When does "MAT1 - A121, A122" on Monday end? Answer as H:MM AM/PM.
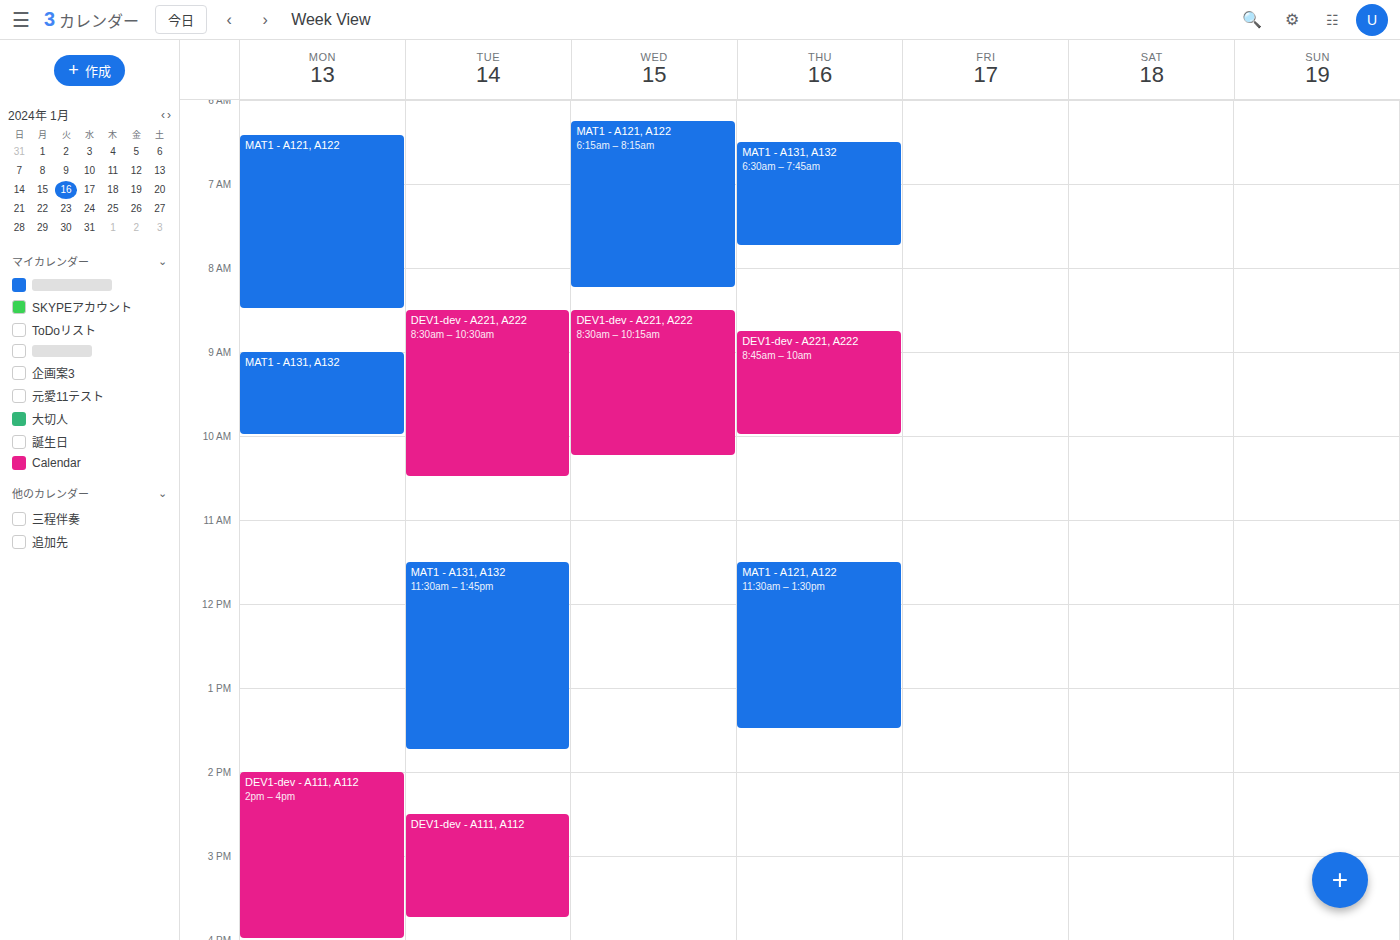
8:30 AM